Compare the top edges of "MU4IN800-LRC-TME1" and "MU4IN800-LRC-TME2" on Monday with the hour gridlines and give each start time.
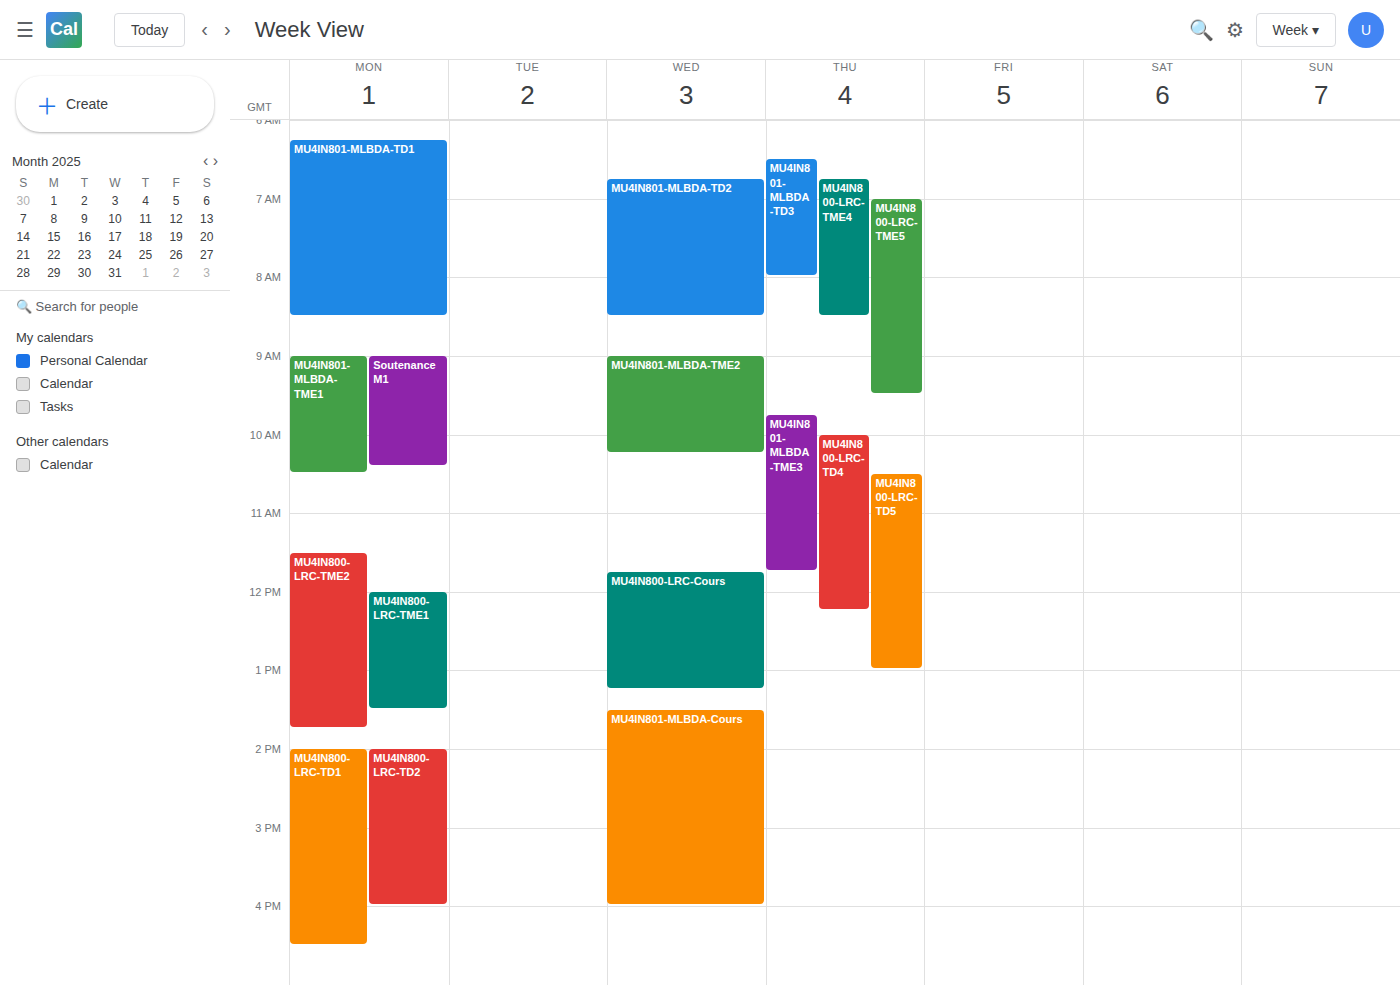
"MU4IN800-LRC-TME1": 12:00 PM, exactly on the 12 PM line. "MU4IN800-LRC-TME2": 11:30 AM, halfway between the 11 AM and 12 PM lines.